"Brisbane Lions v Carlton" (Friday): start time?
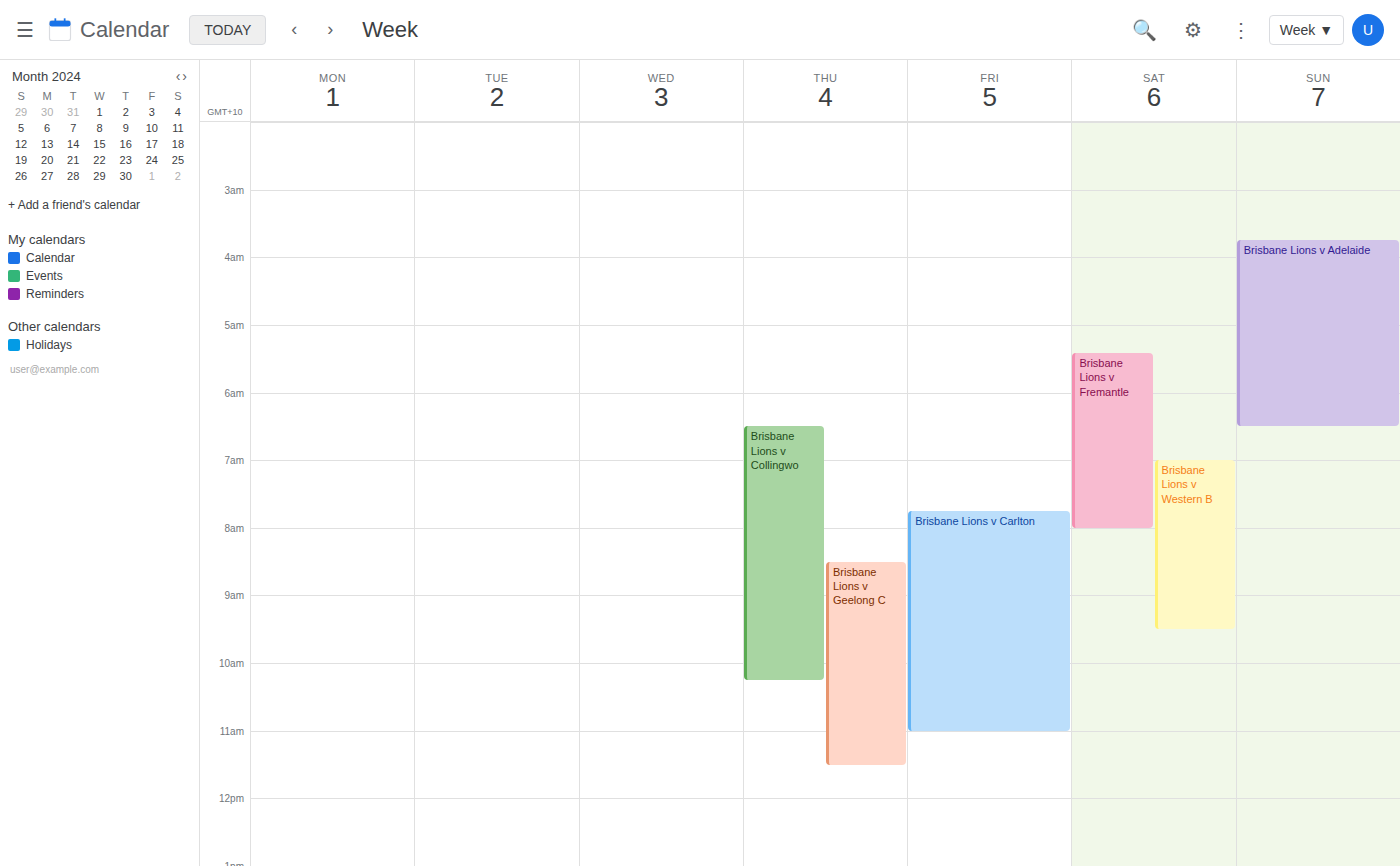
07:45